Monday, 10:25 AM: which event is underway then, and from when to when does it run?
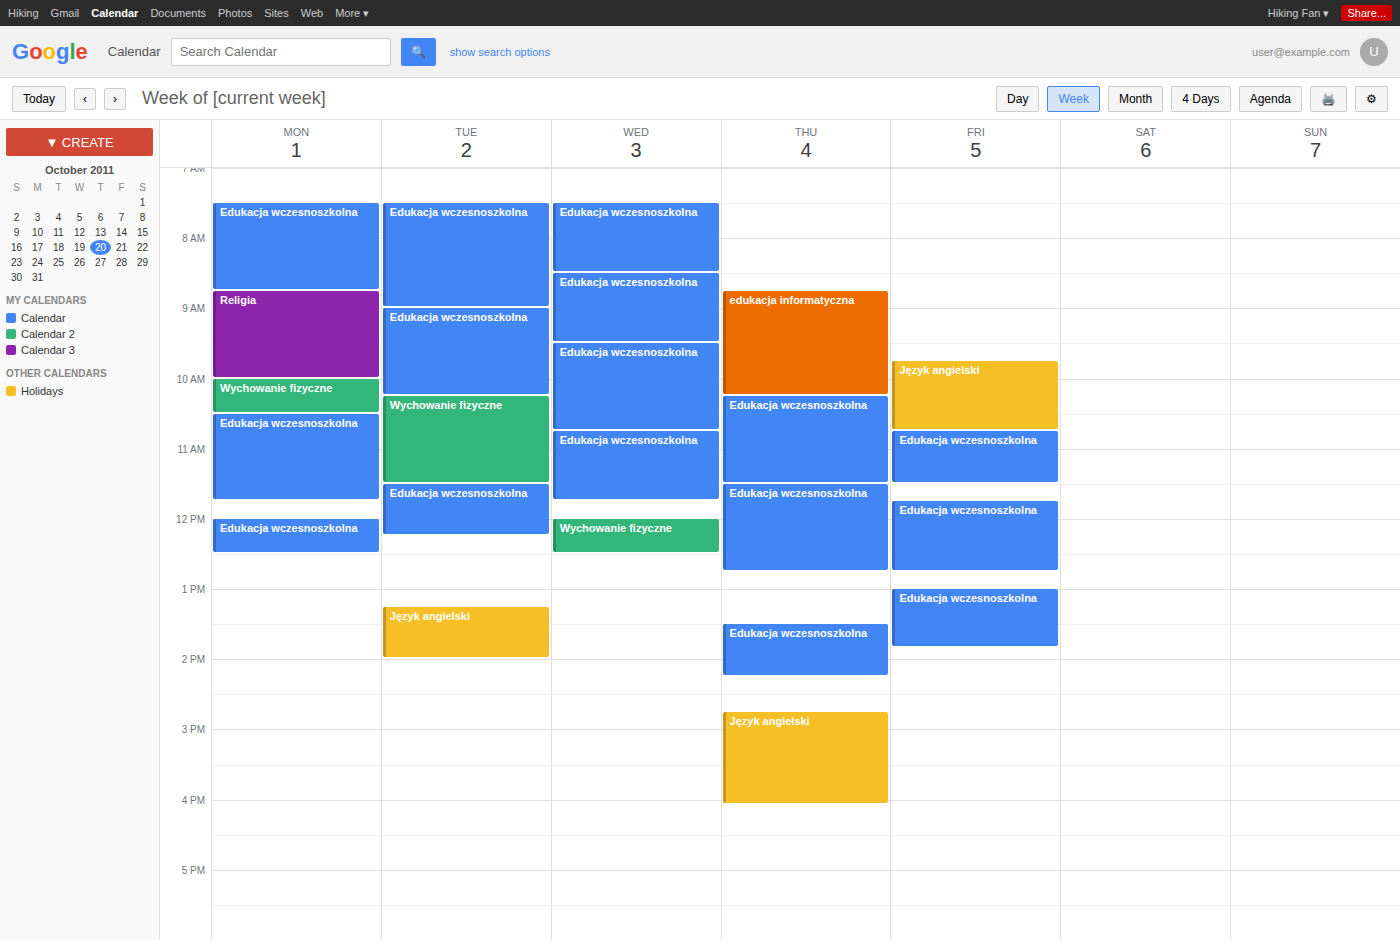
"Wychowanie fizyczne", 10:00 AM to 10:30 AM